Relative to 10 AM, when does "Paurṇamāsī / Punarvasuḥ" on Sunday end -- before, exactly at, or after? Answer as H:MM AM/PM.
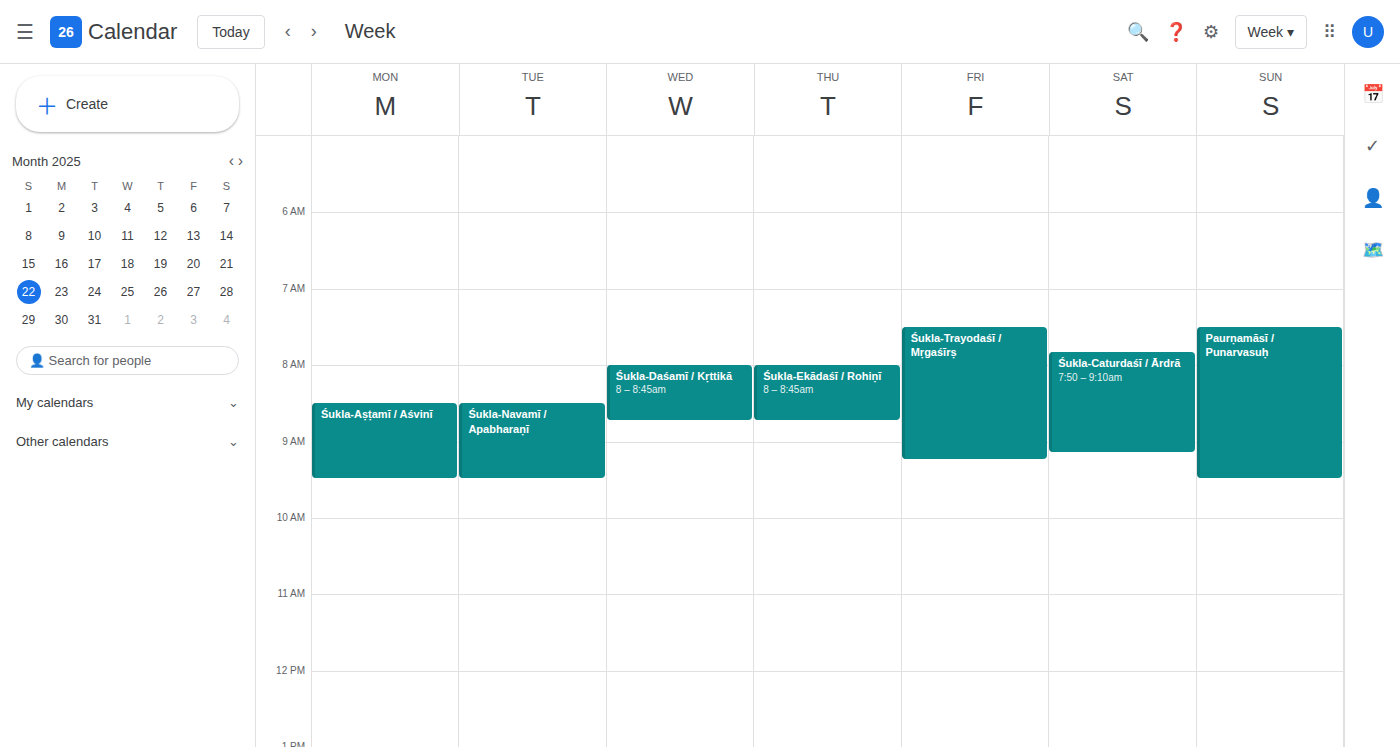
9:30 AM -- before 10 AM, 30 minutes above the 10 AM line.